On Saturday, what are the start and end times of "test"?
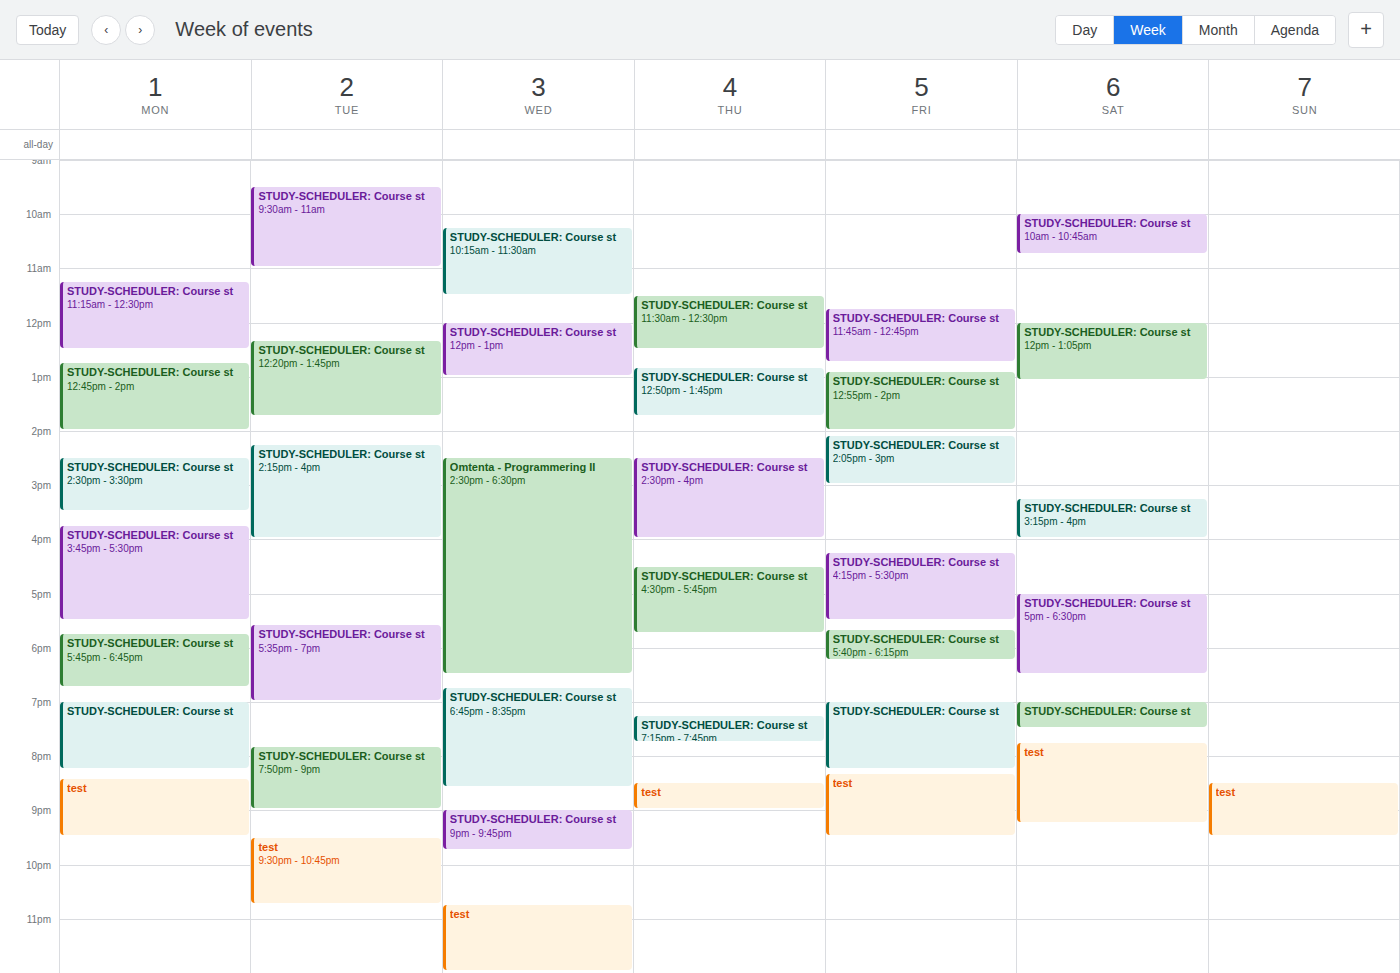
7:45 PM to 9:15 PM